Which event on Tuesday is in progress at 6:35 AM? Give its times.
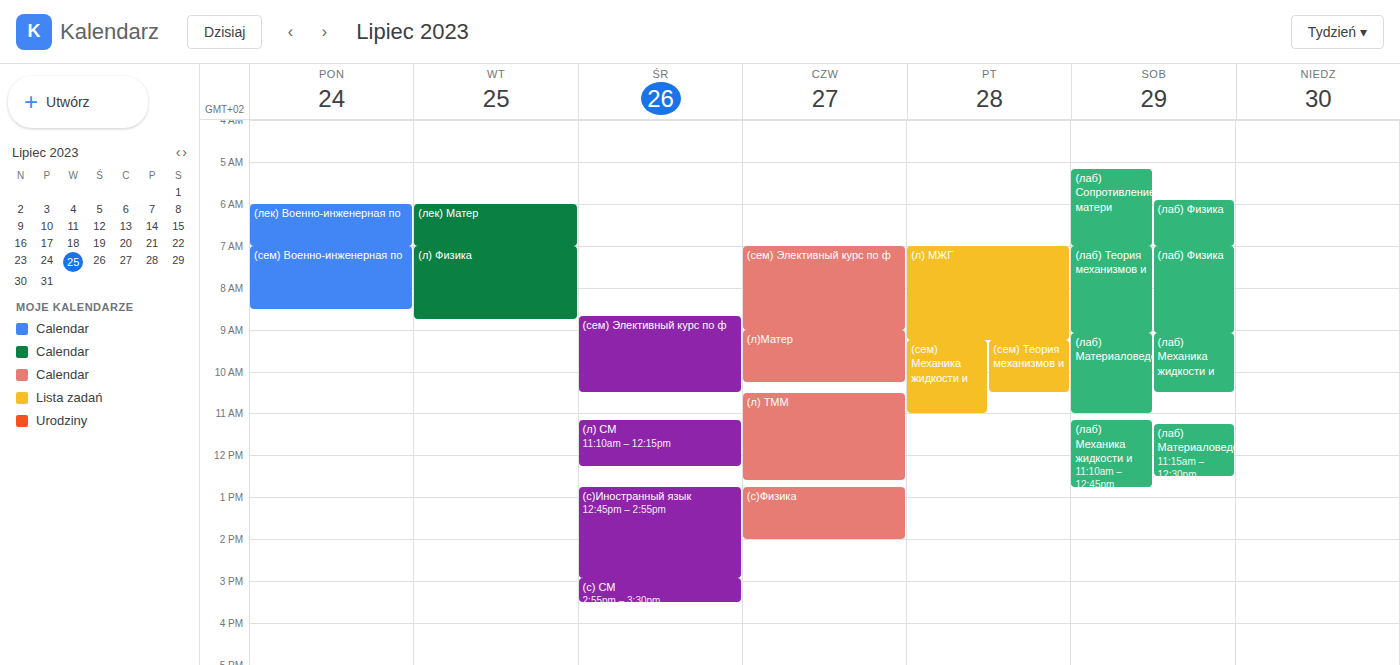
"(лек) Матер", 6:00 AM to 7:00 AM